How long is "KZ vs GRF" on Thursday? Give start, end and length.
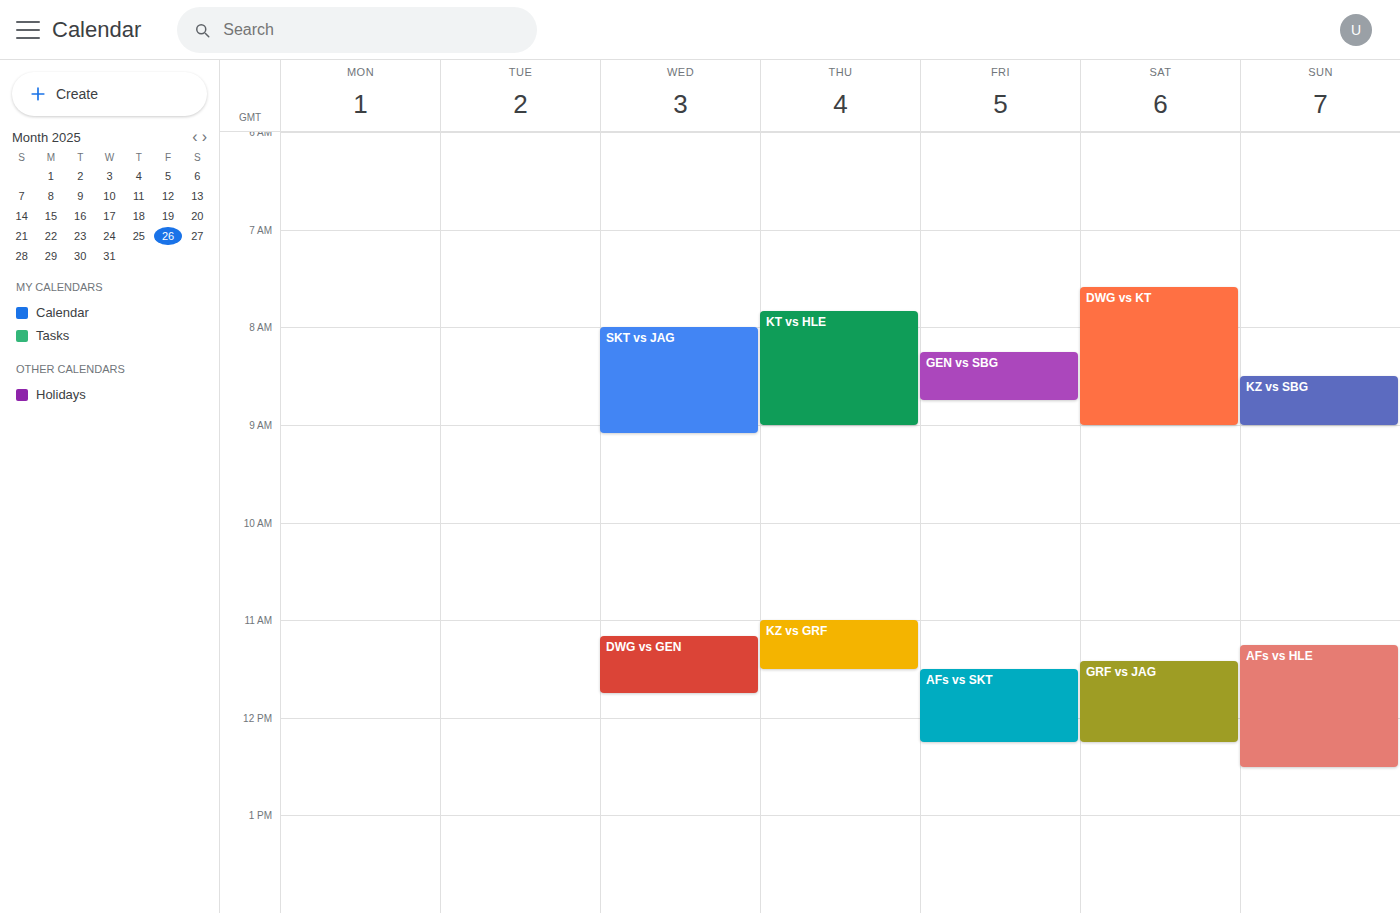
11:00 AM to 11:30 AM, 30 minutes